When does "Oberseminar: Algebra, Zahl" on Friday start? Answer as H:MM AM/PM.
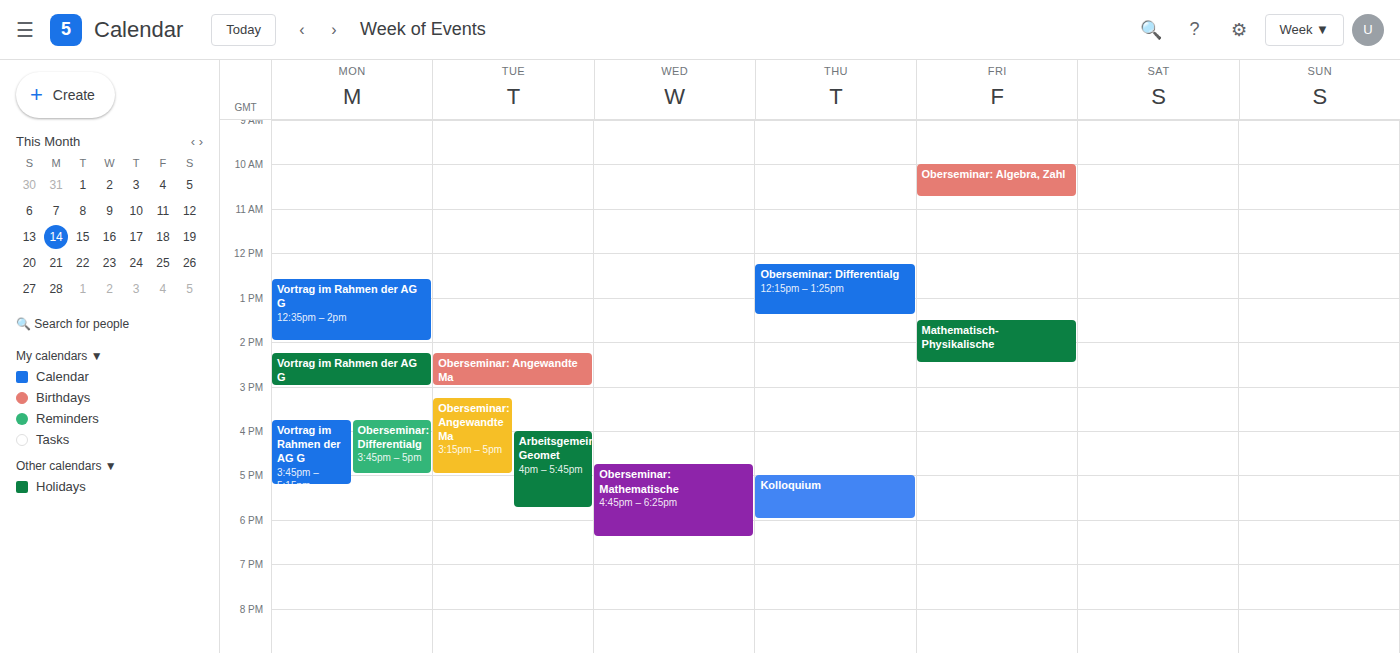
10:00 AM